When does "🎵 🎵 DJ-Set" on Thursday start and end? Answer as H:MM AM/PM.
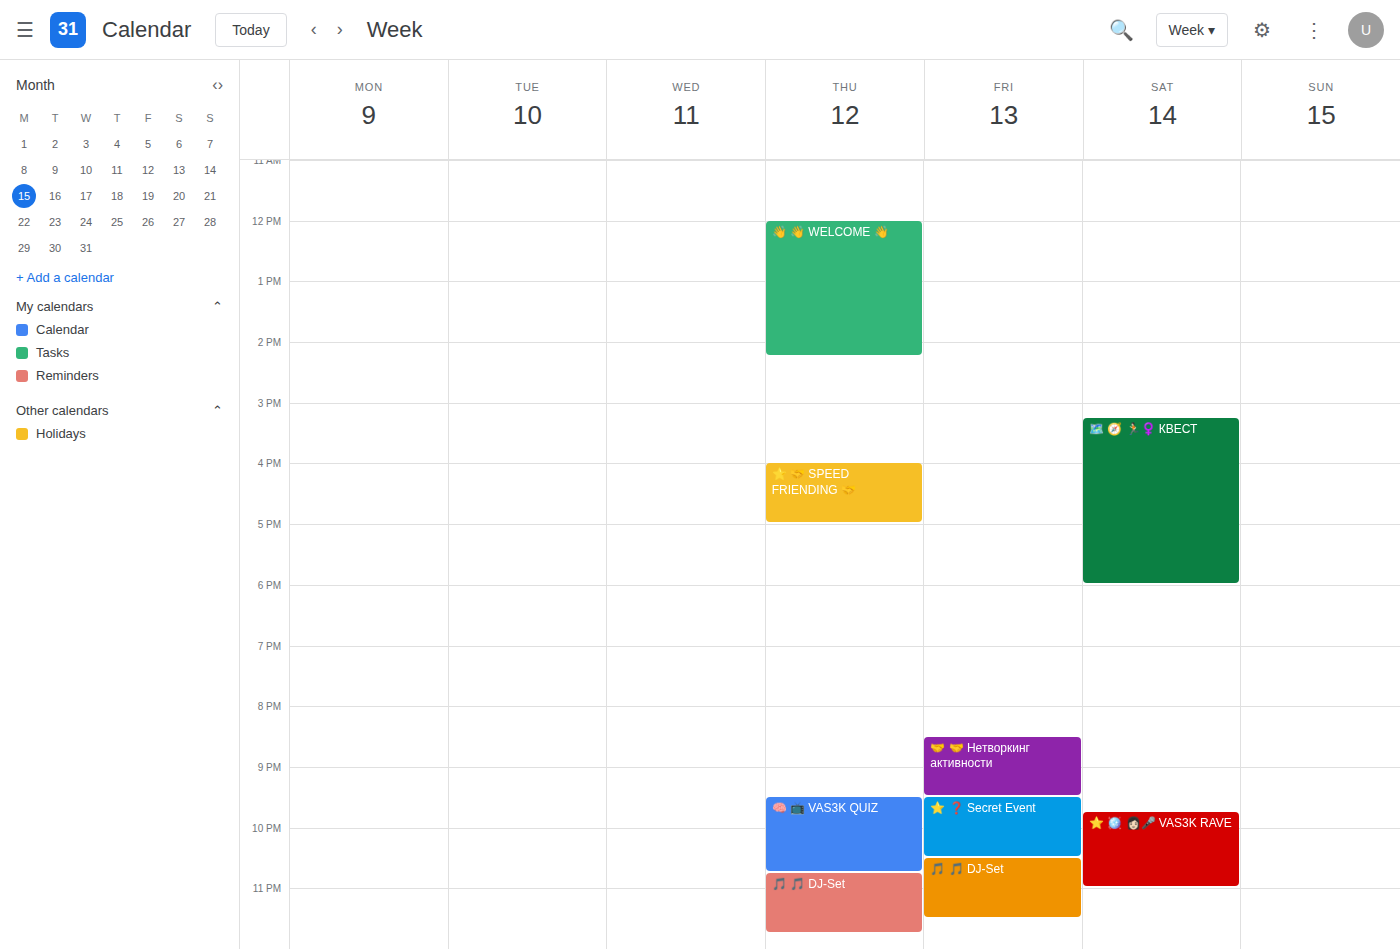
10:45 PM to 11:45 PM